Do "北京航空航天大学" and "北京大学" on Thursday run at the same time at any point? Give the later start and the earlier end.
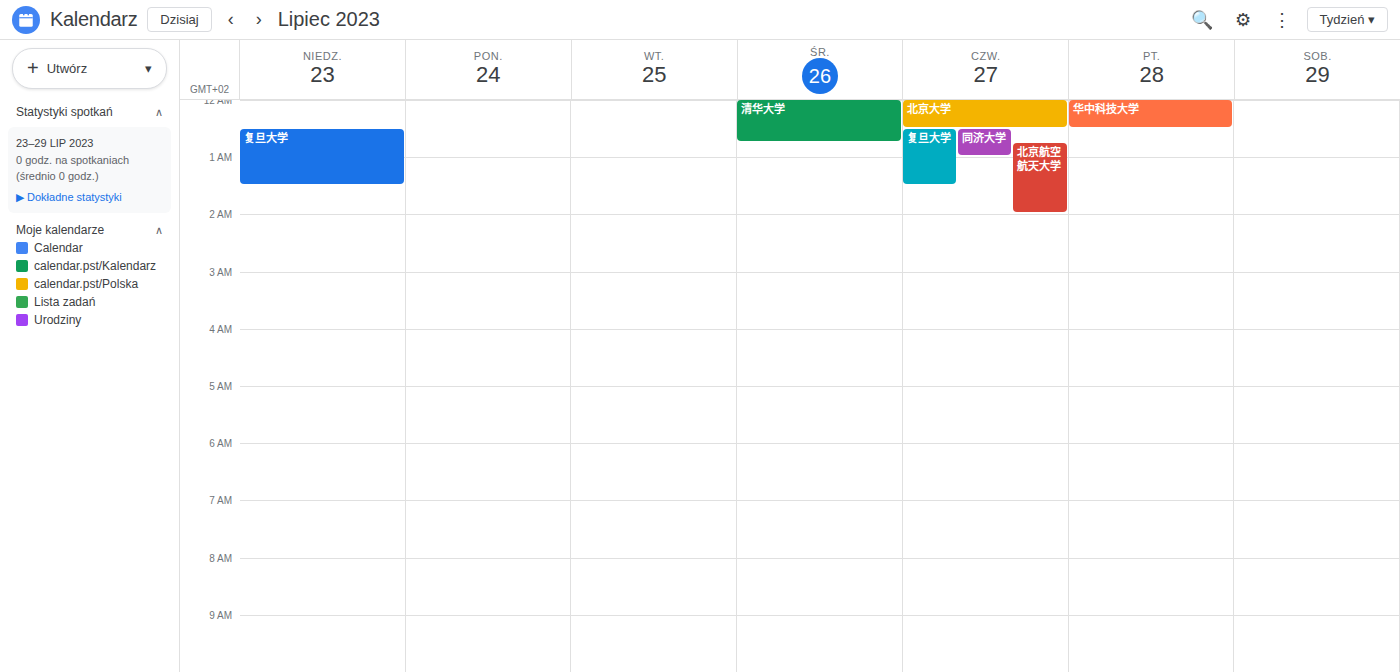
"北京大学" ends at 12:30 AM and "北京航空航天大学" starts at 12:45 AM -- no overlap.